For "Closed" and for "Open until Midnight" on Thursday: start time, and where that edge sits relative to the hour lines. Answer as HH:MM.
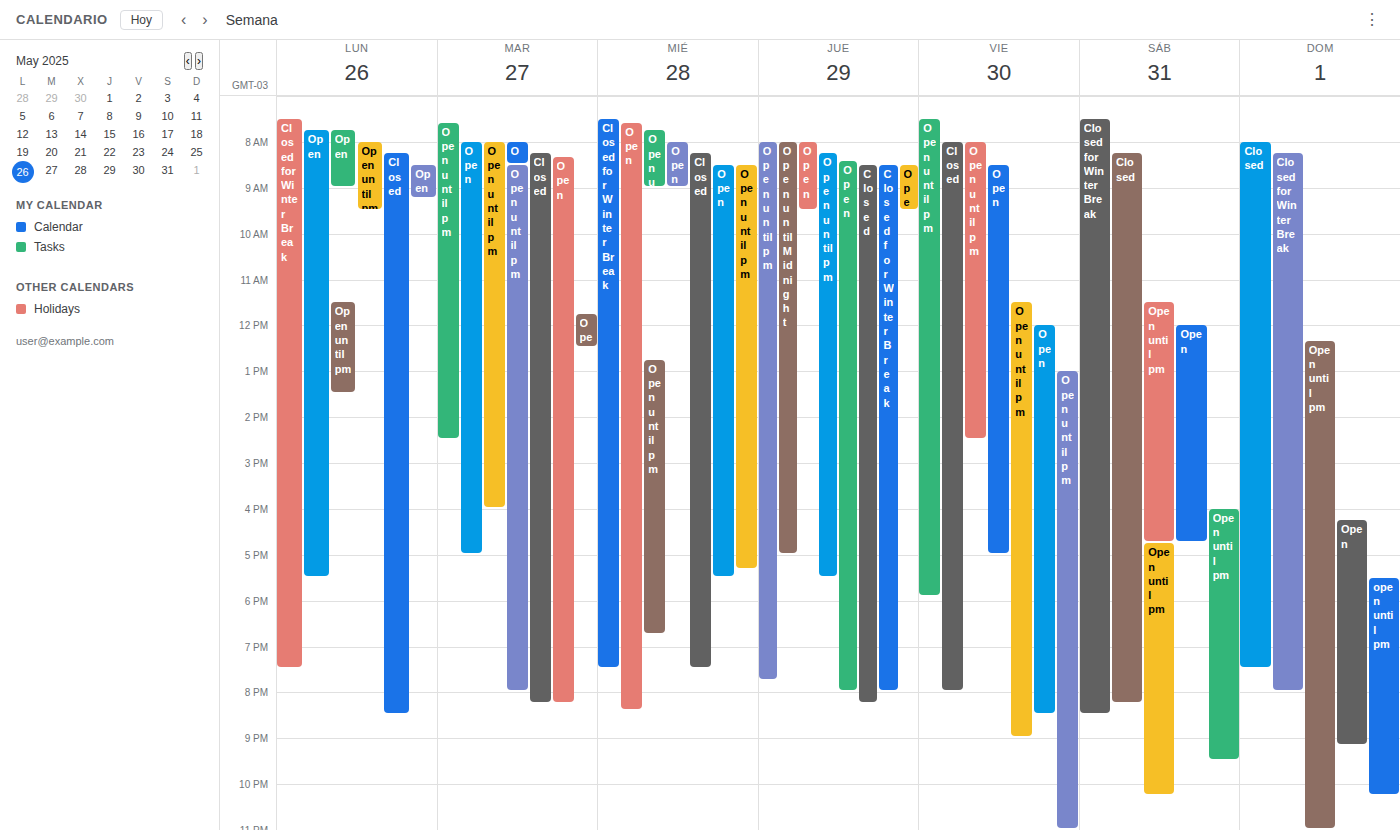
"Closed": 08:30, halfway between the 08:00 and 09:00 lines. "Open until Midnight": 08:00, exactly on the 08:00 line.